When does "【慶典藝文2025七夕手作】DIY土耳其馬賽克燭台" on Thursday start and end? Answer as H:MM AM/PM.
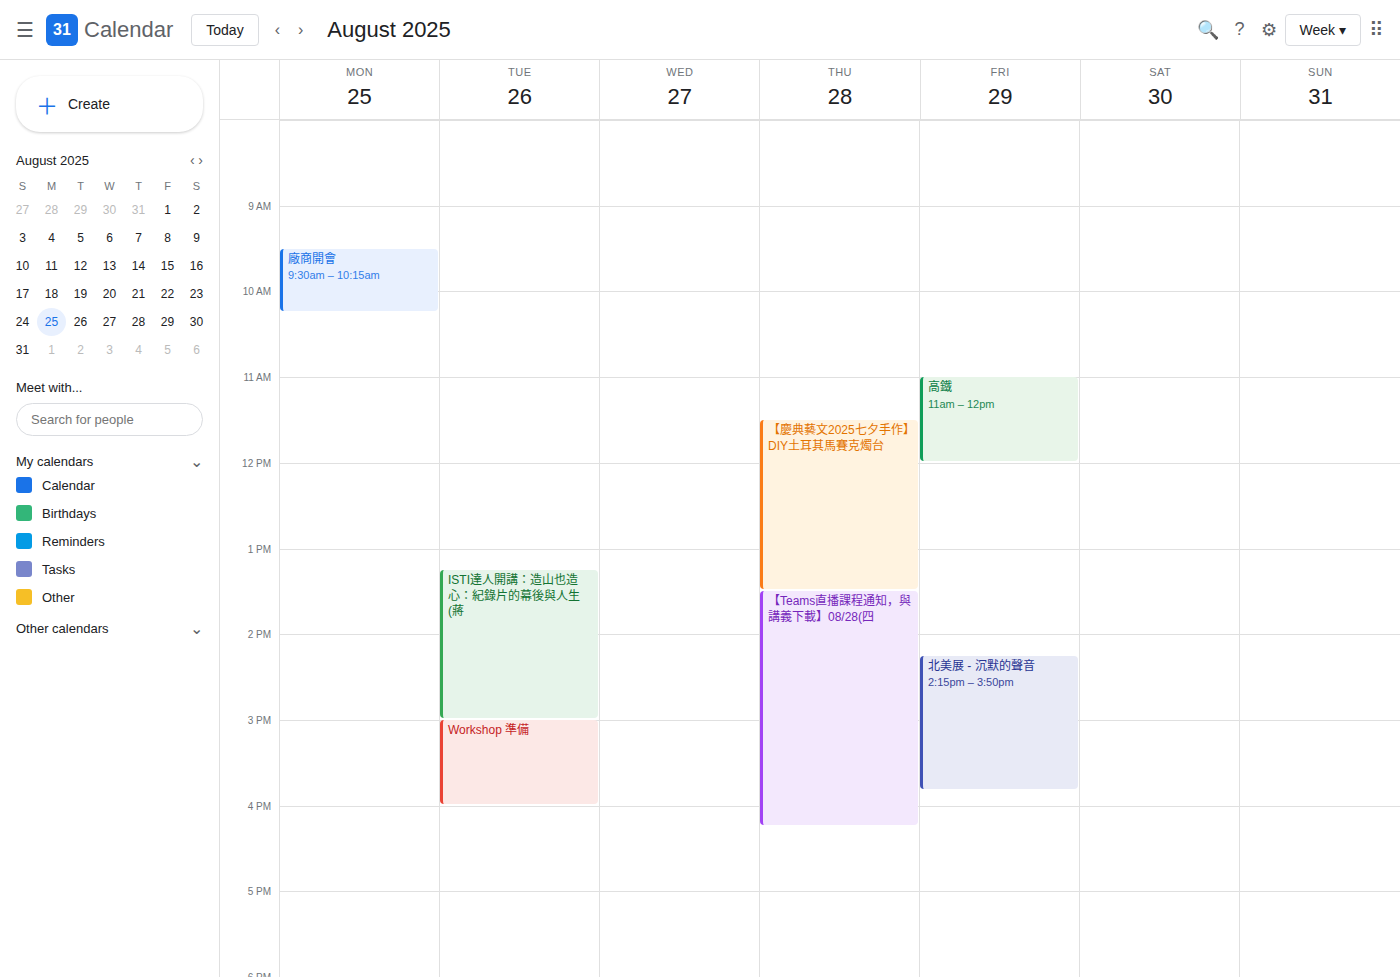
11:30 AM to 1:30 PM